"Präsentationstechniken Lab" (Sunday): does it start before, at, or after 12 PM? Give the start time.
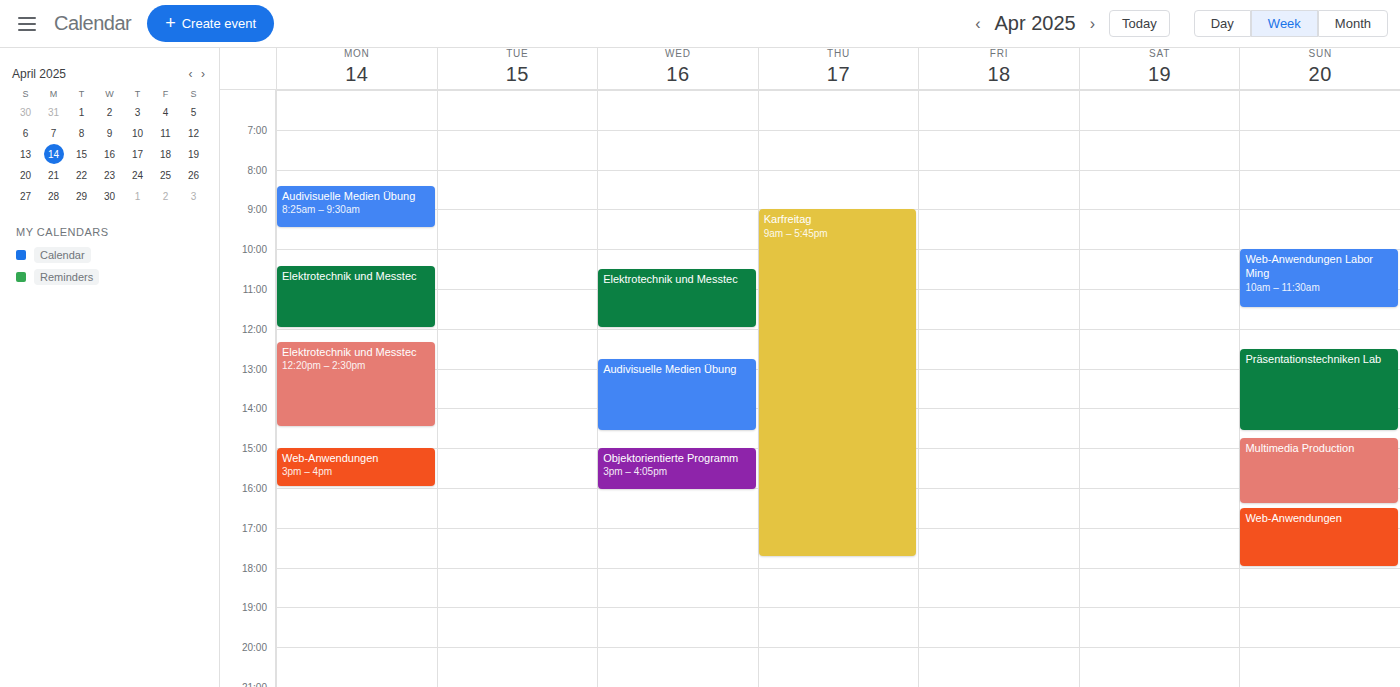
12:30 PM -- after 12 PM, 30 minutes below the 12 PM line.